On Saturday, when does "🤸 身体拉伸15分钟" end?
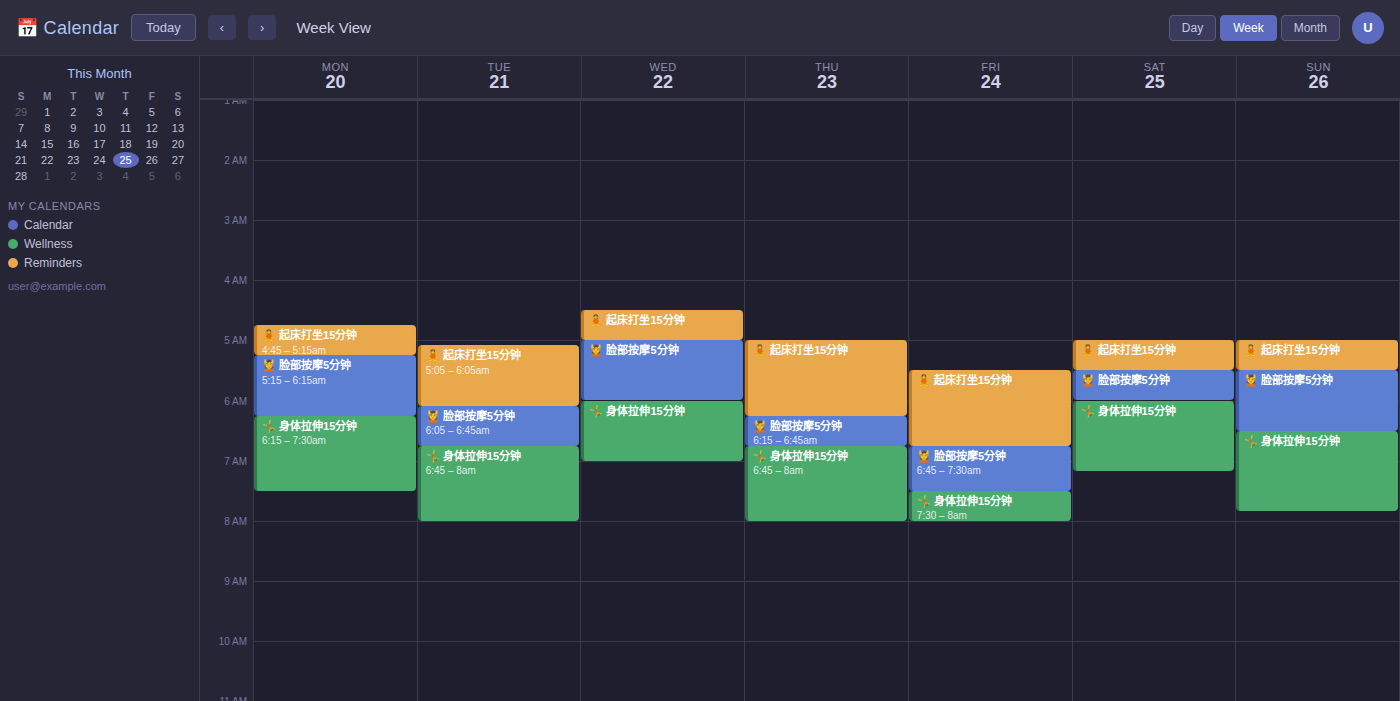
7:10 AM